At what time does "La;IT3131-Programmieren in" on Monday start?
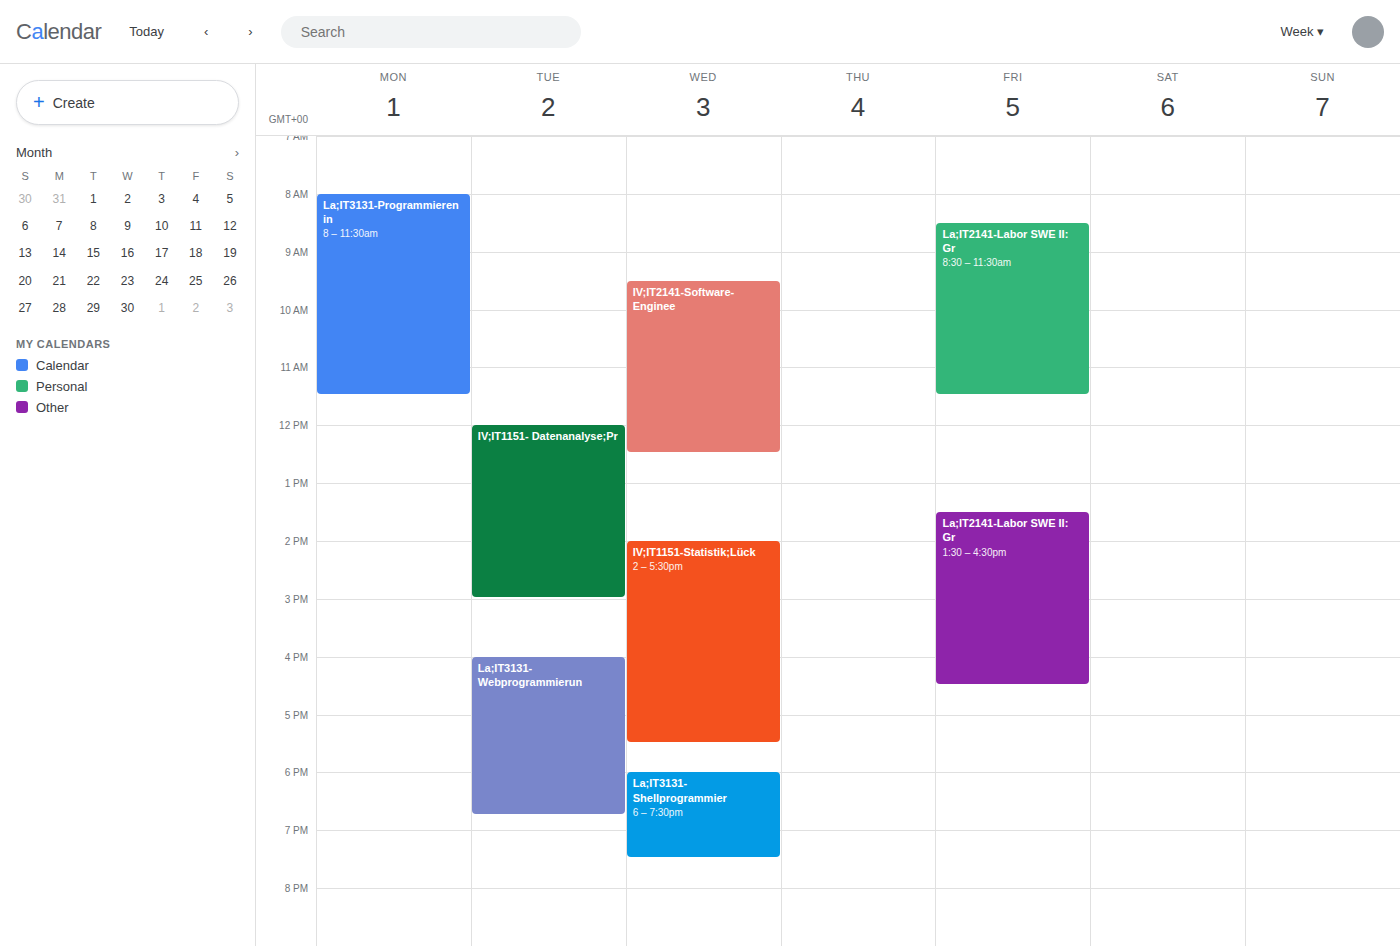
8:00 AM